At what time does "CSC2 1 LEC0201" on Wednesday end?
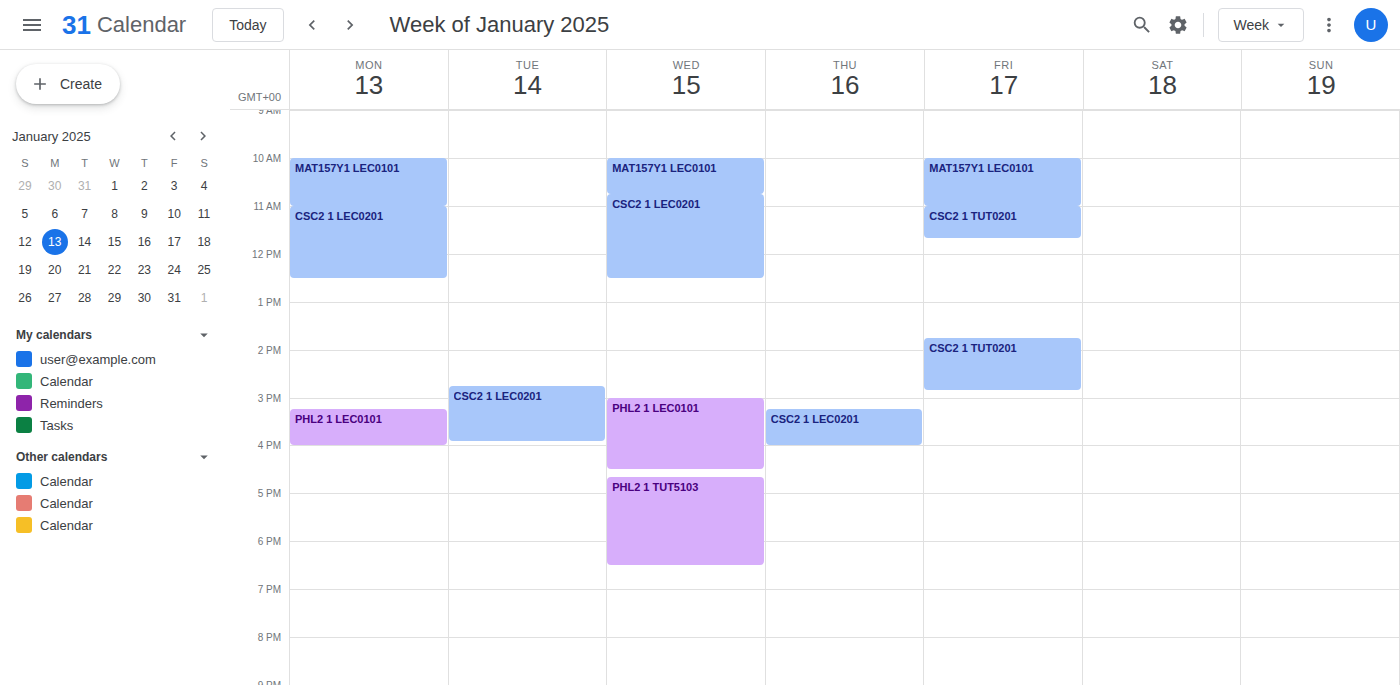
12:30